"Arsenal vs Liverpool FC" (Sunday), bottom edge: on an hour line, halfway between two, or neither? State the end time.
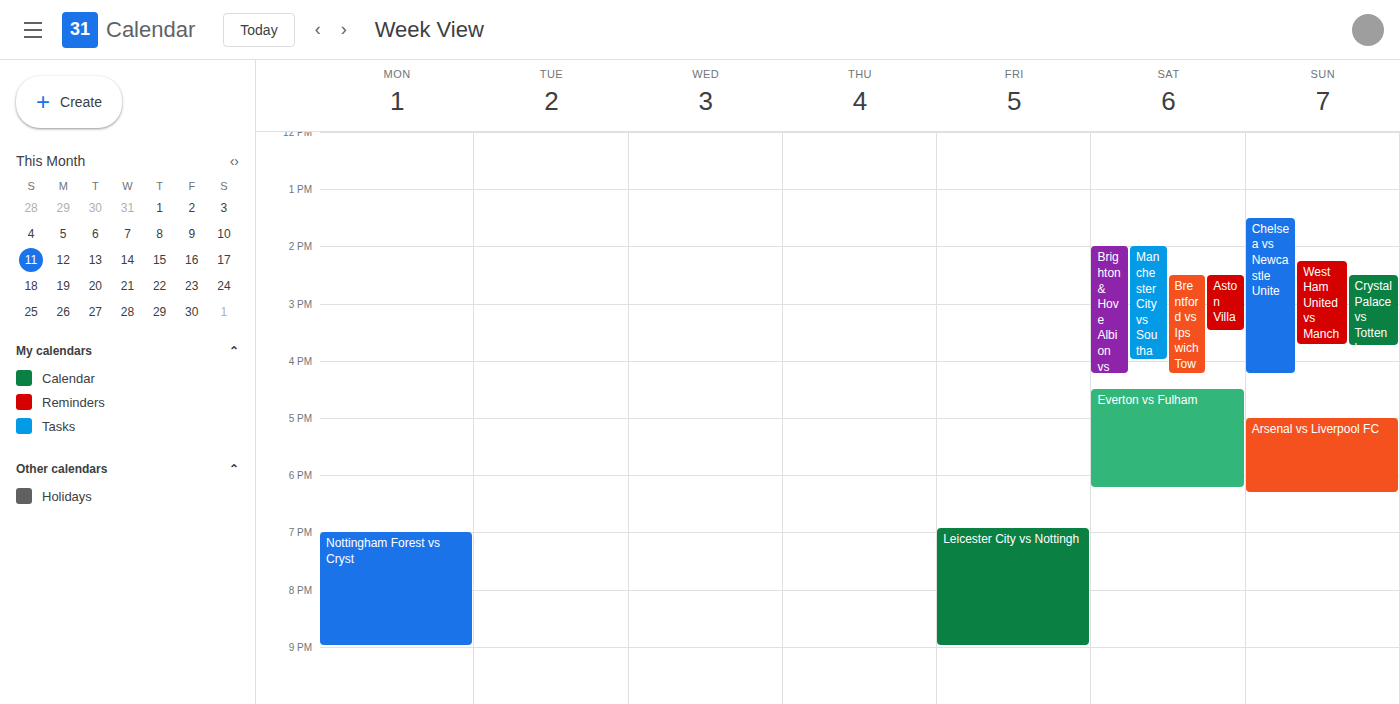
6:20 PM -- neither: 20 minutes below the 6 PM line and 40 minutes above the 7 PM line.